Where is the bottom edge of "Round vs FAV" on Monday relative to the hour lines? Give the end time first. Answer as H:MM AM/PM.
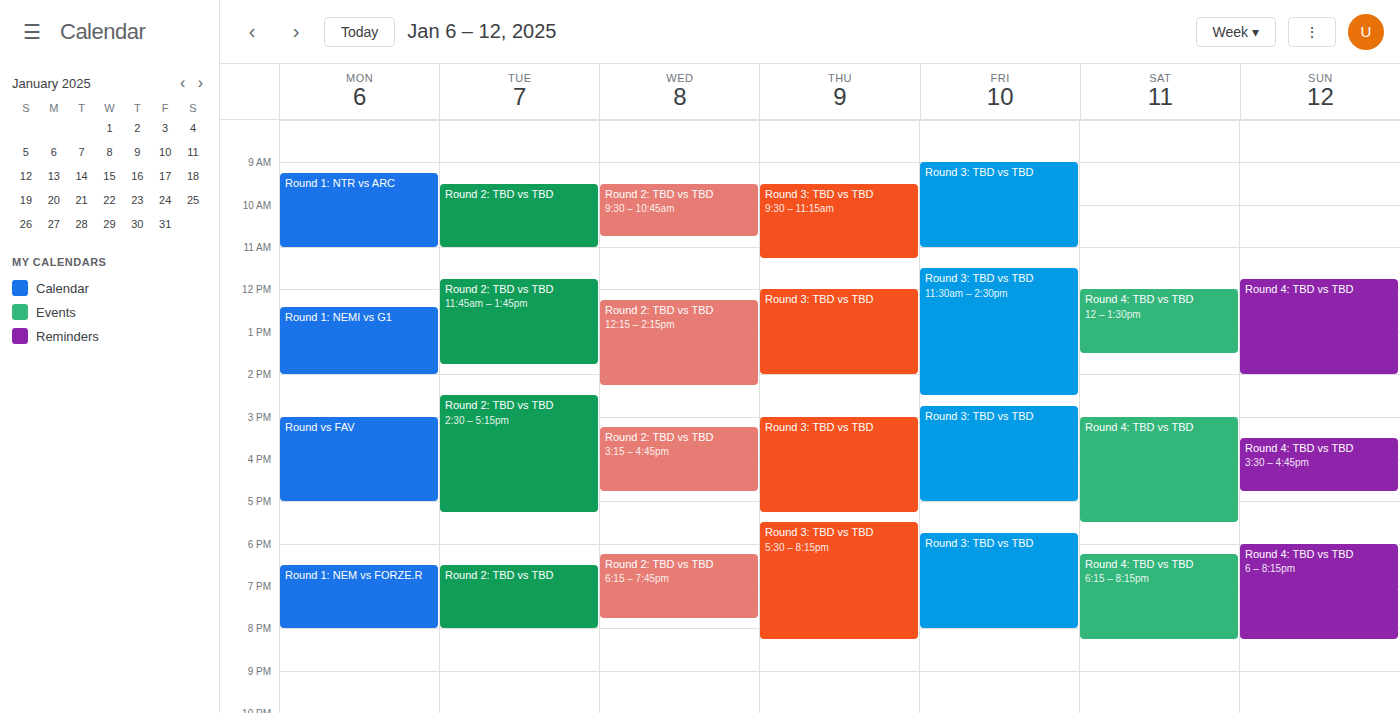
5:00 PM -- exactly on the 5 PM line.